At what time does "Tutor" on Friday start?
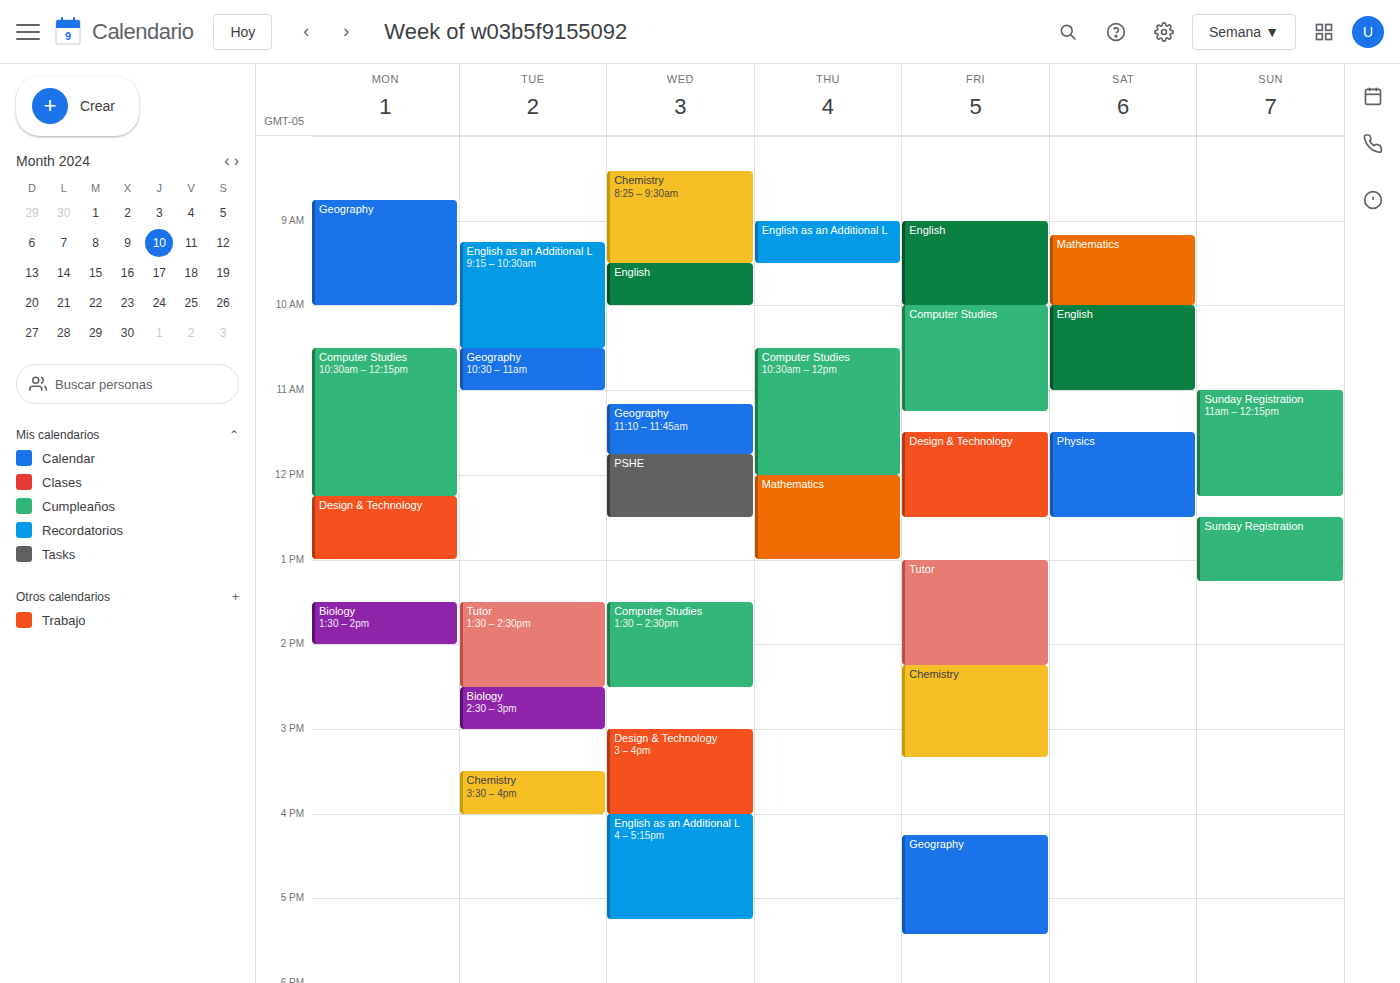
1:00 PM